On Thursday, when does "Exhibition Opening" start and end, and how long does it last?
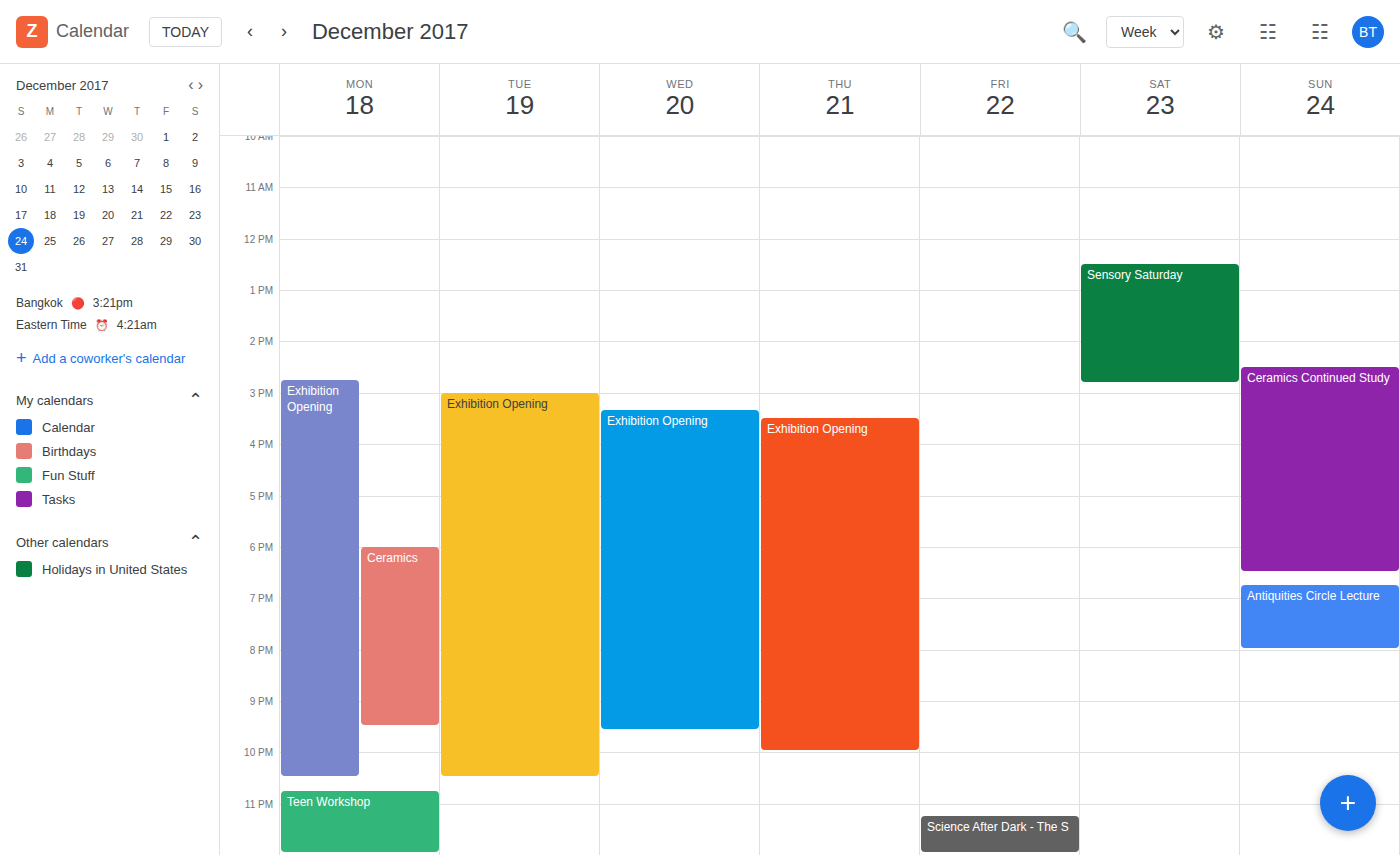
15:30 to 22:00, 6 hours 30 minutes